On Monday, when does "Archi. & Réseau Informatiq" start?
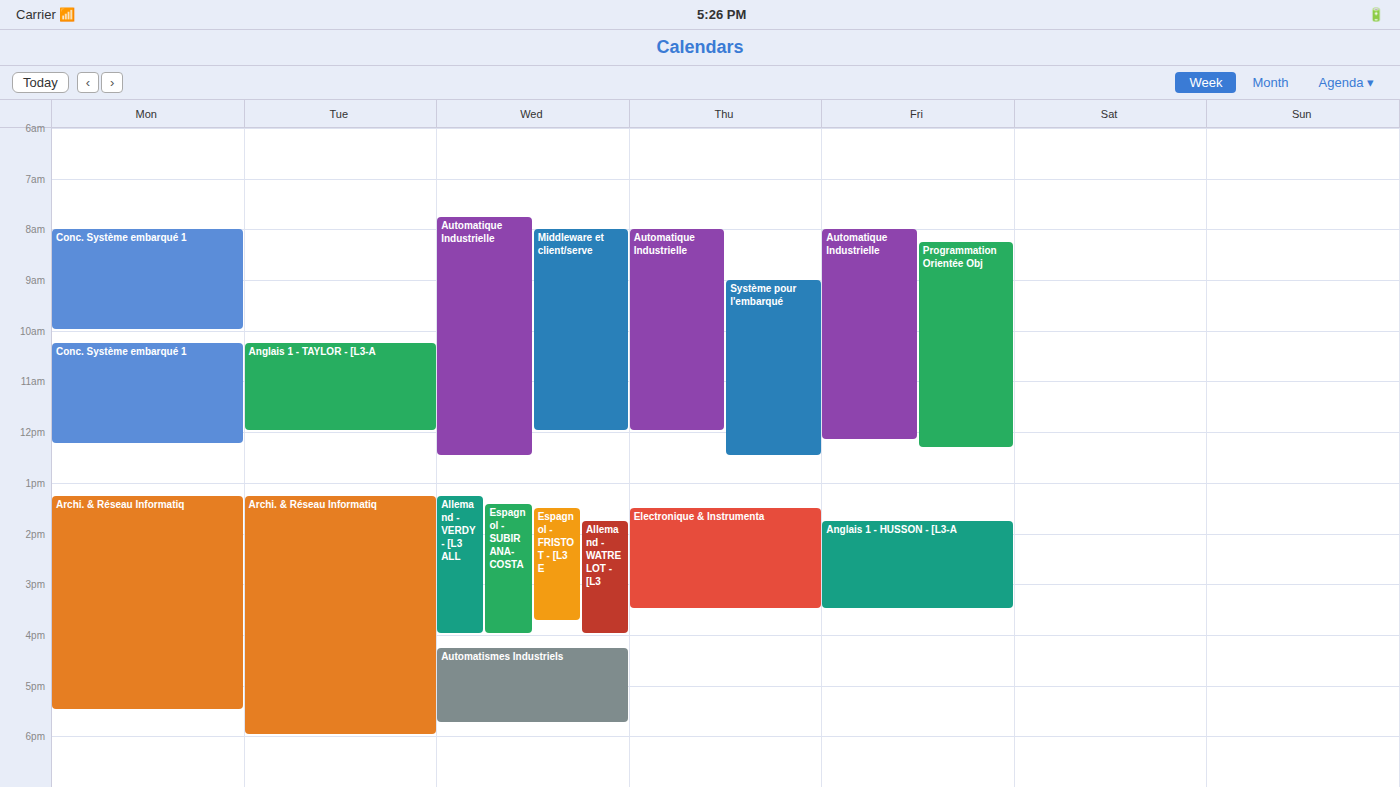
1:15 PM